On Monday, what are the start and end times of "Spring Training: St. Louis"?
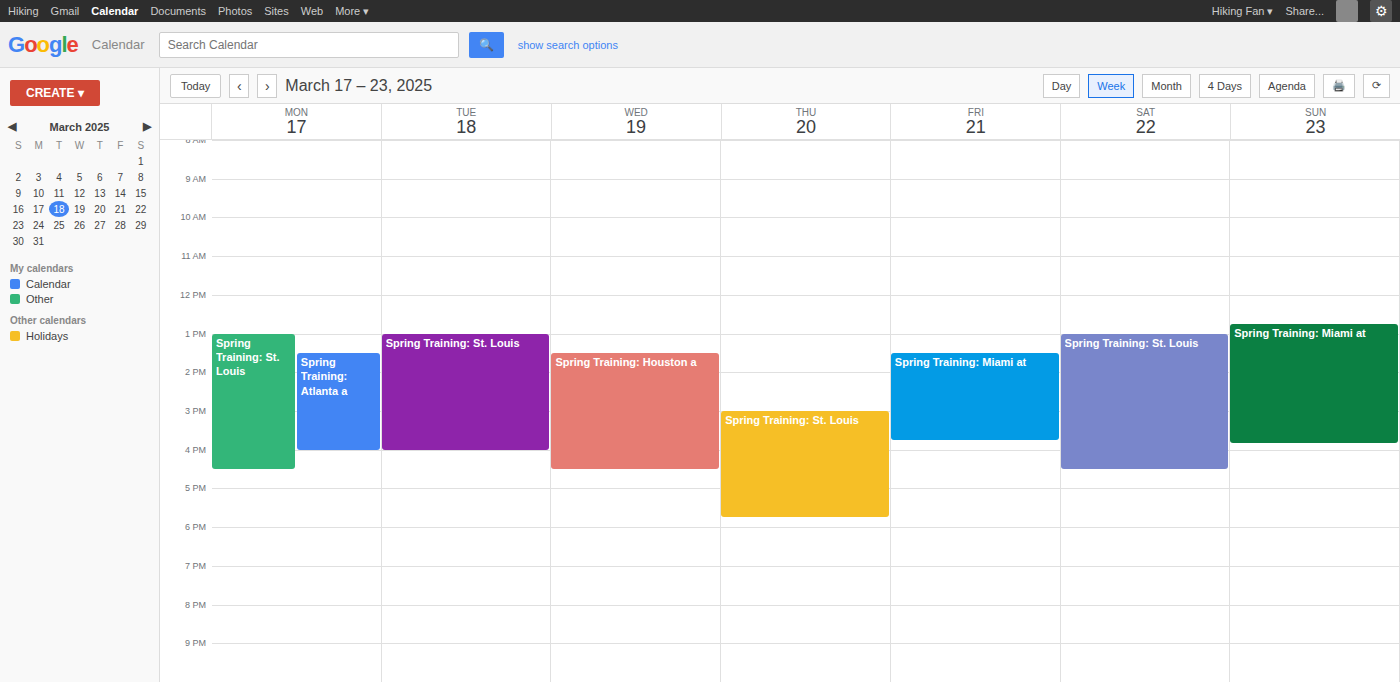
1:00 PM to 4:30 PM